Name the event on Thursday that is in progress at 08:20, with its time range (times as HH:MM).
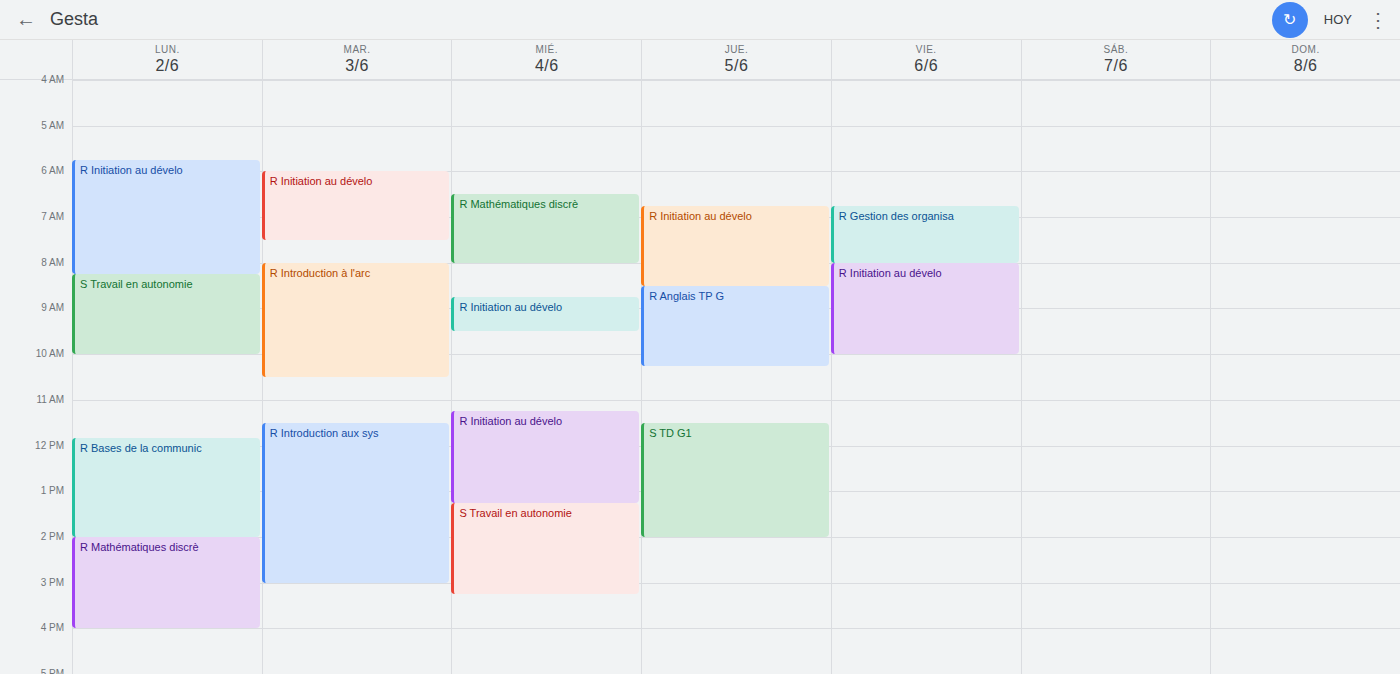
"R Initiation au dévelo", 06:45 to 08:30